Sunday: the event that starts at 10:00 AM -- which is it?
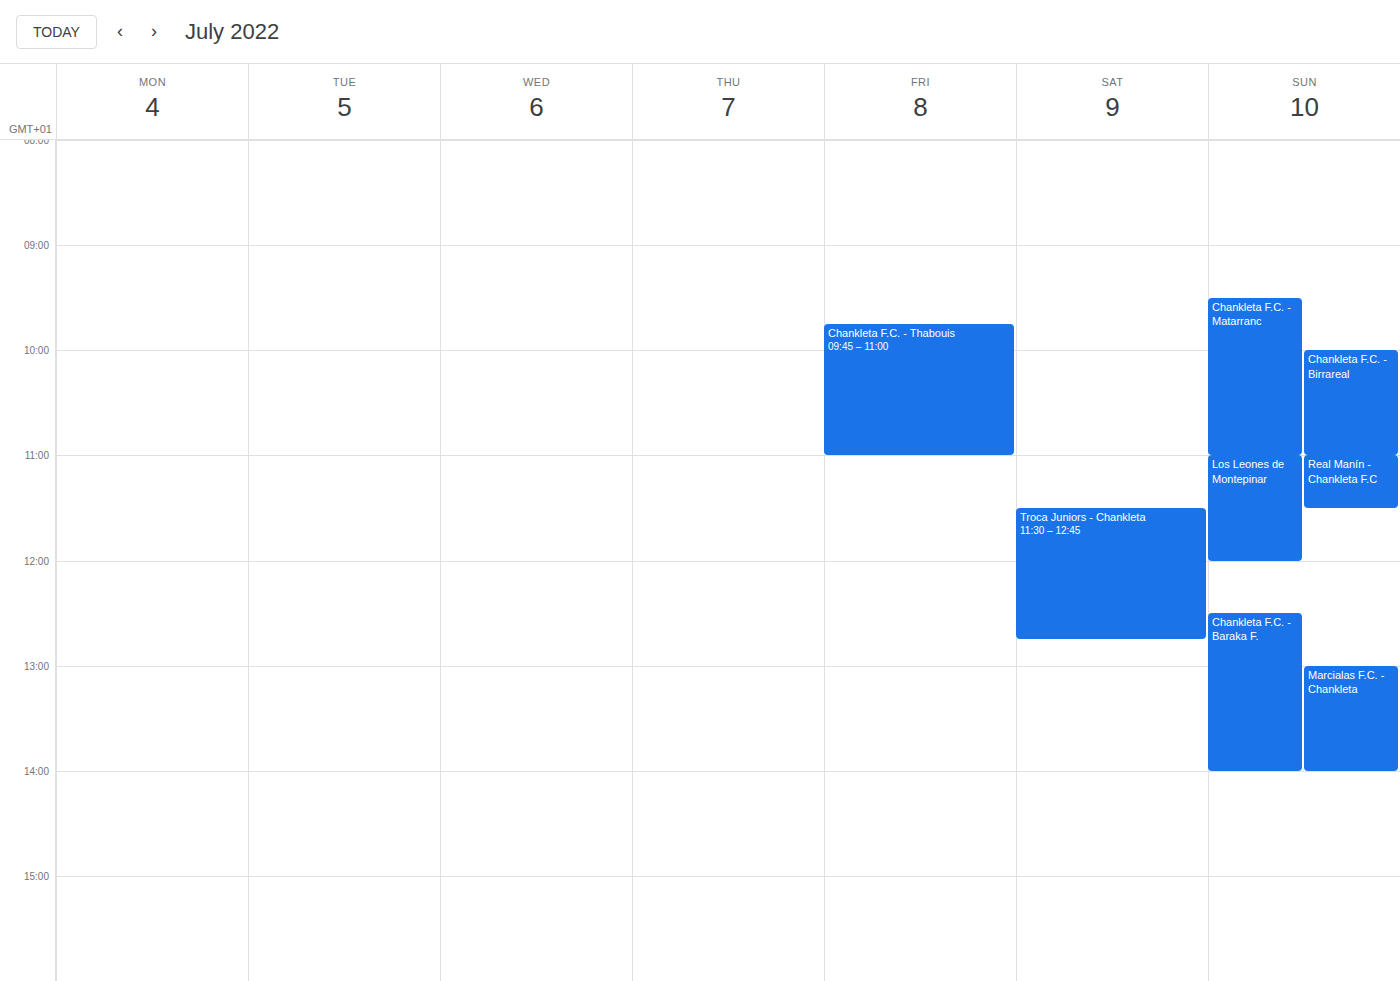
"Chankleta F.C. - Birrareal"